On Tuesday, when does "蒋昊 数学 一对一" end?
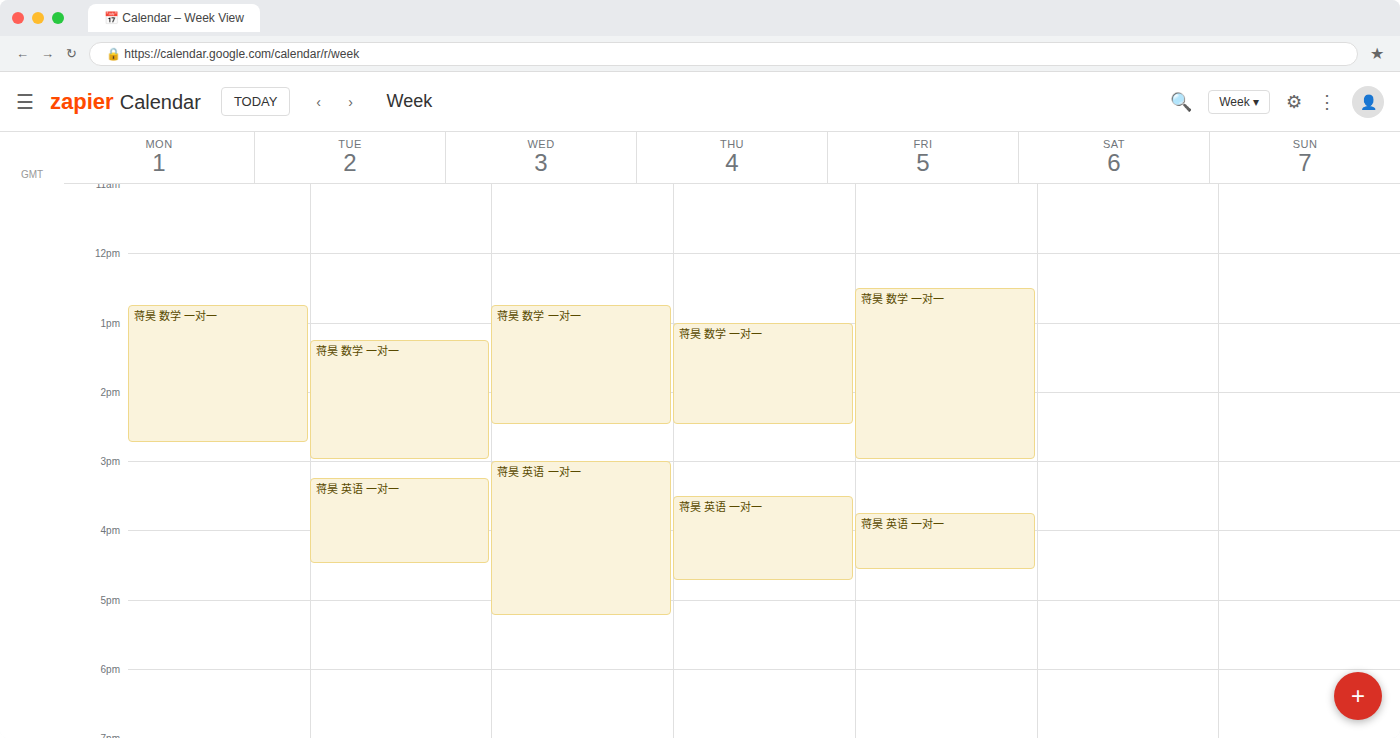
3:00 PM